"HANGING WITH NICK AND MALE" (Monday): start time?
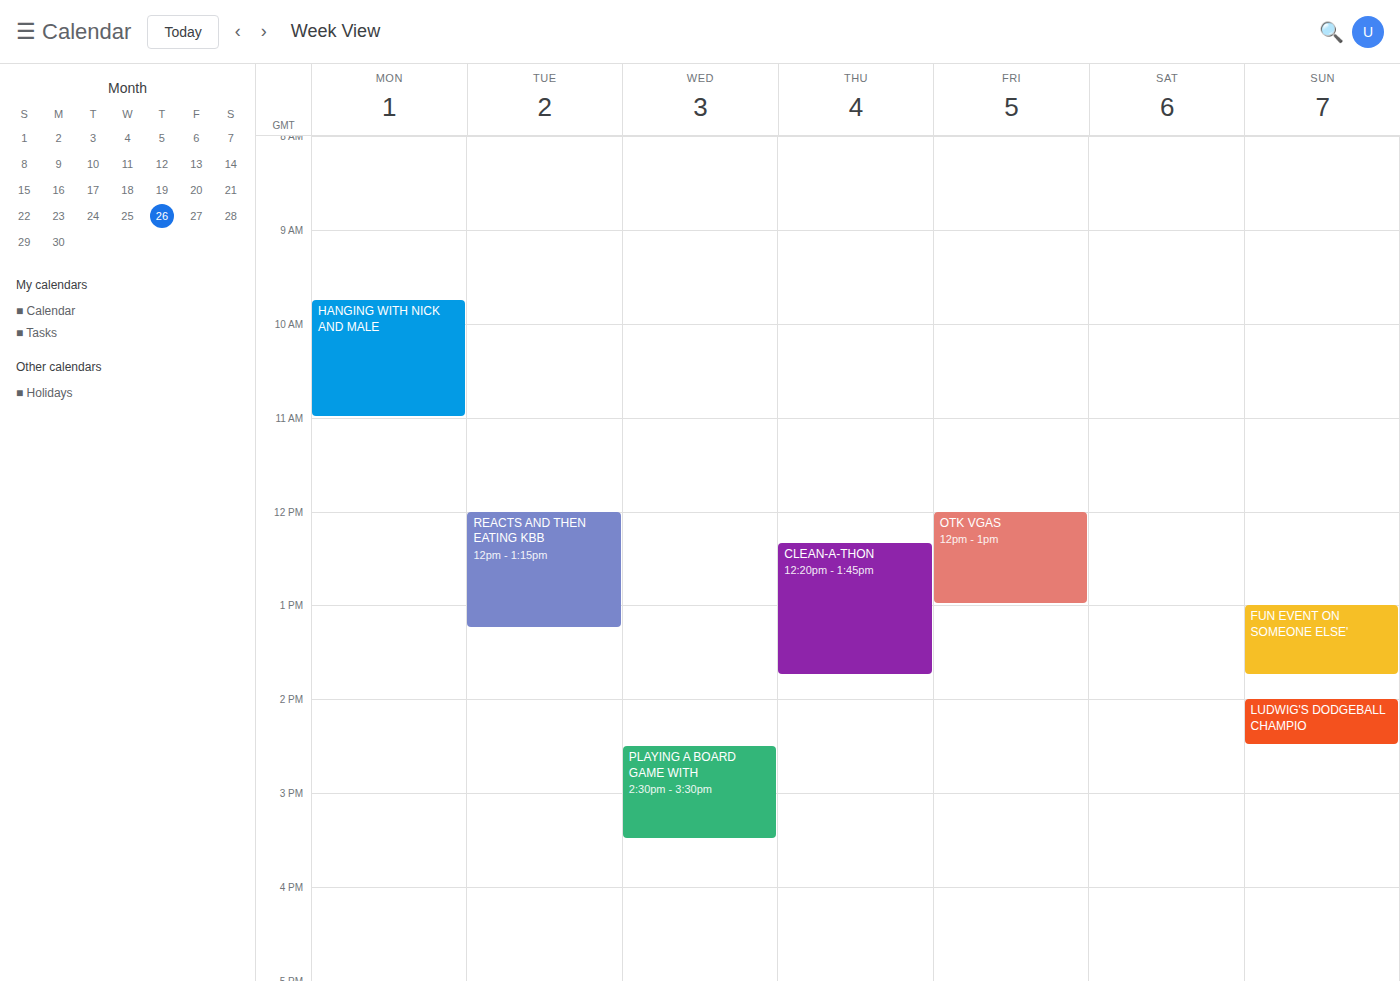
9:45 AM